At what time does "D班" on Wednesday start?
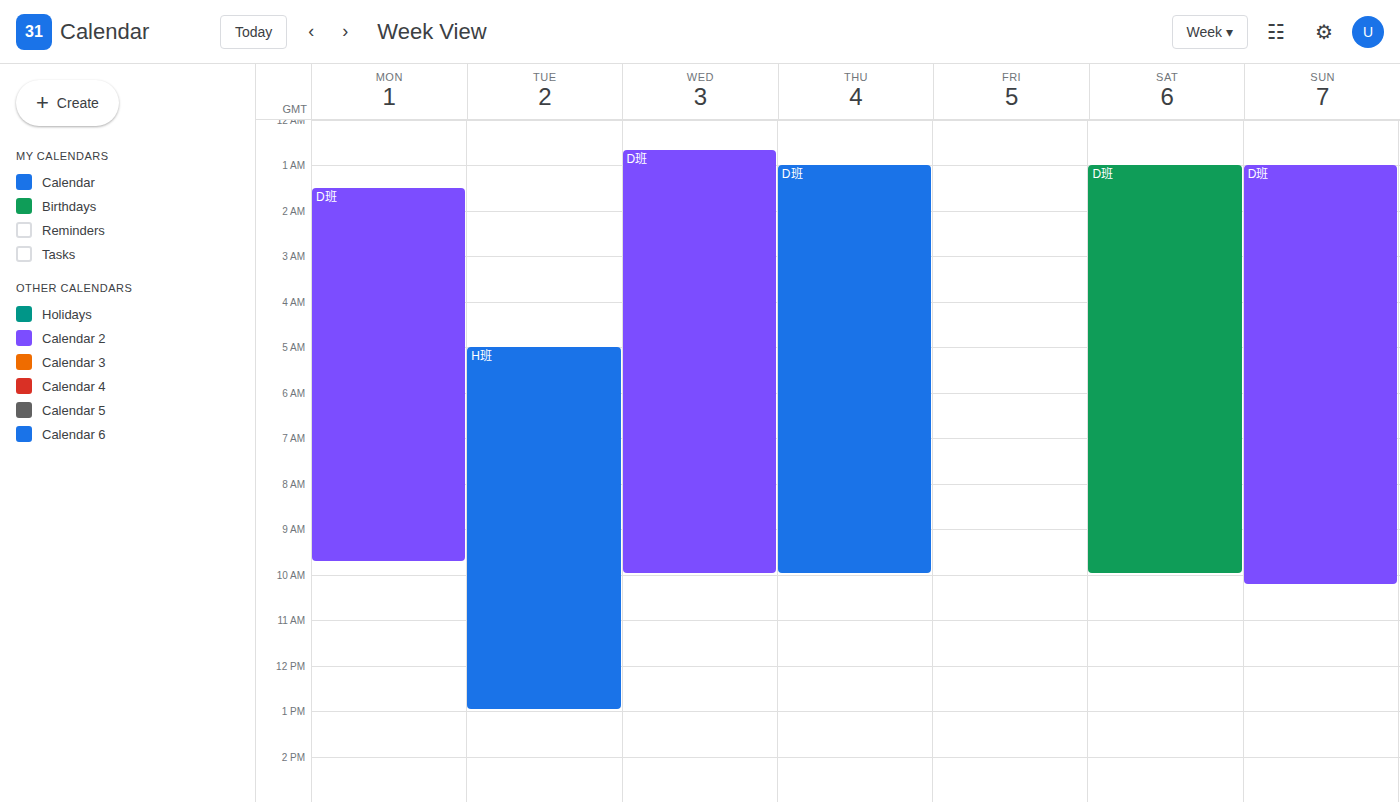
12:40 AM